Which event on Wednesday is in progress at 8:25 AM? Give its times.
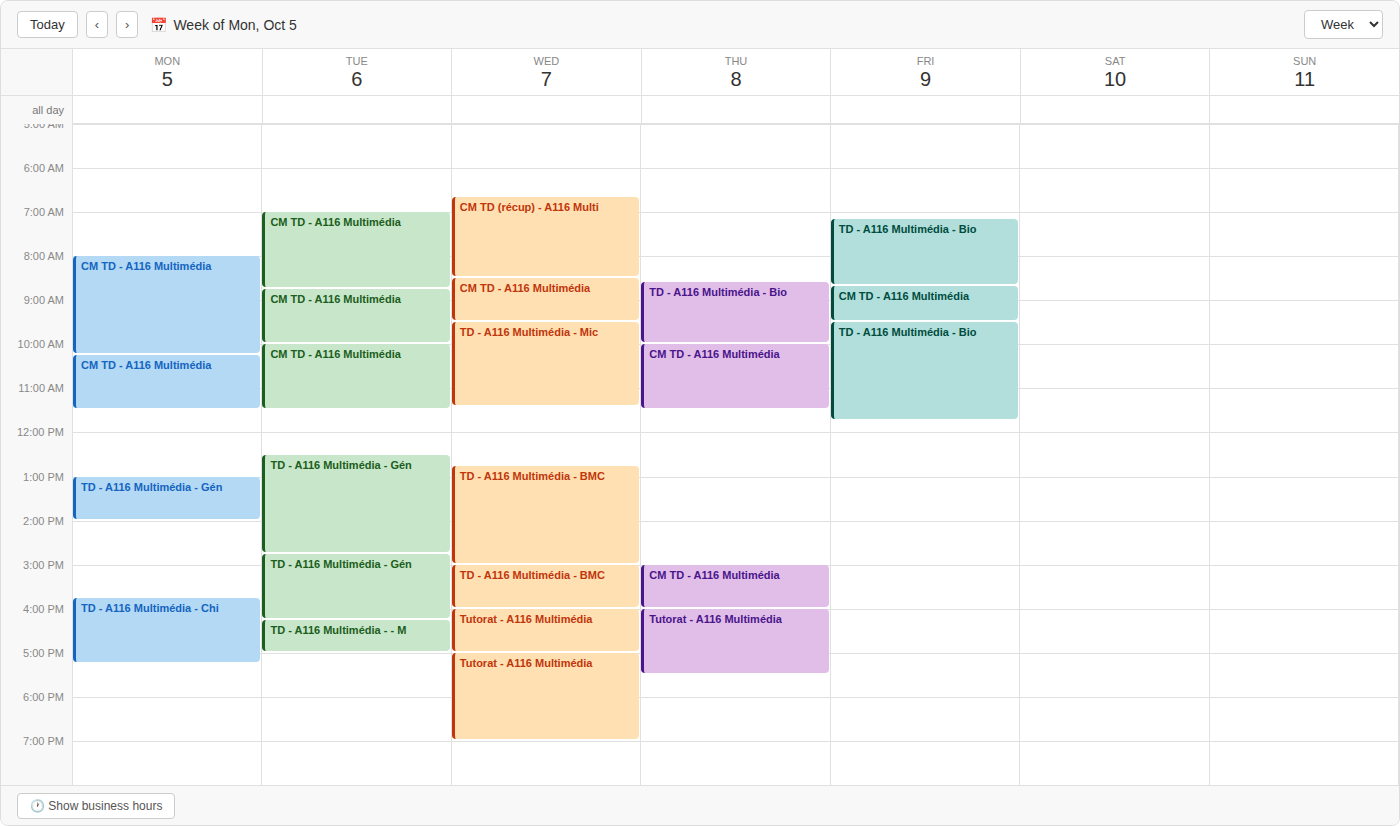
"CM TD (récup) - A116 Multi", 6:40 AM to 8:30 AM